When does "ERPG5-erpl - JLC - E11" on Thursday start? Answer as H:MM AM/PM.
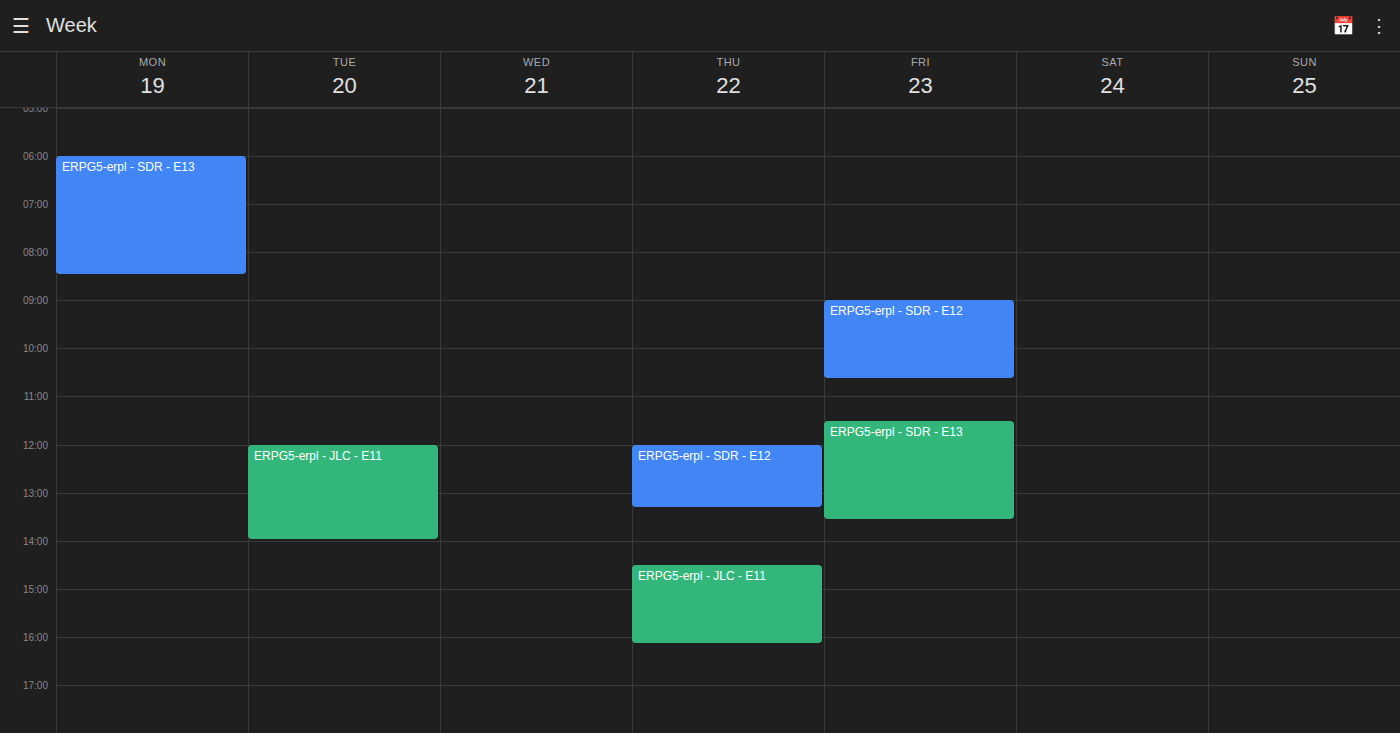
2:30 PM